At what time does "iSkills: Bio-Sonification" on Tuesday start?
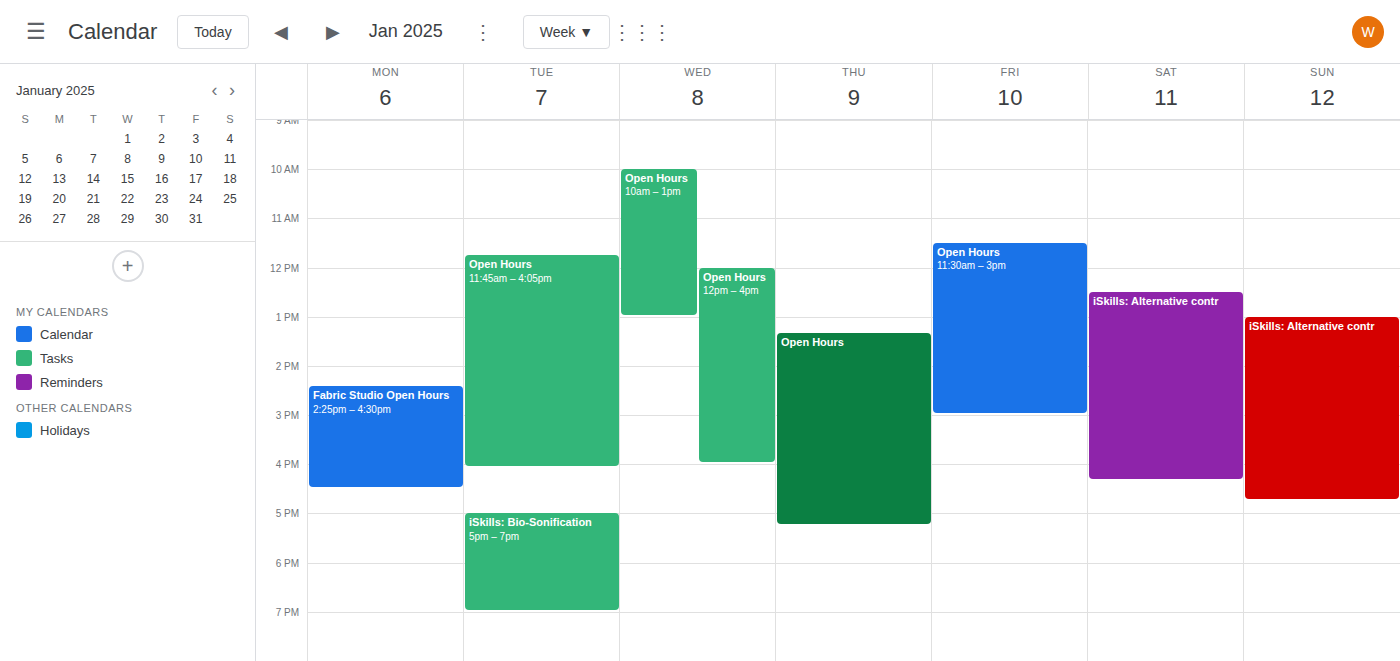
5:00 PM